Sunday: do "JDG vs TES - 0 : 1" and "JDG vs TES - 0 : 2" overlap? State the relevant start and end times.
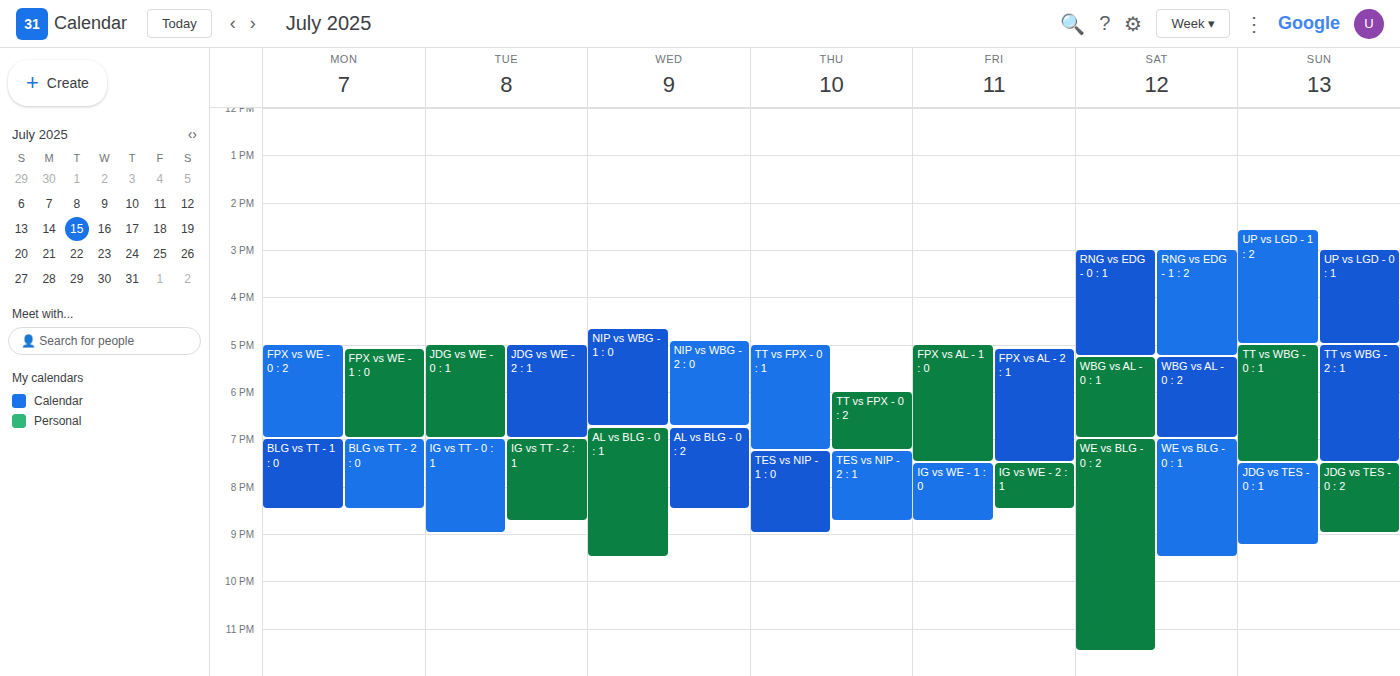
"JDG vs TES - 0 : 1" starts at 7:30 PM, before "JDG vs TES - 0 : 2" ends at 9:00 PM -- they overlap.